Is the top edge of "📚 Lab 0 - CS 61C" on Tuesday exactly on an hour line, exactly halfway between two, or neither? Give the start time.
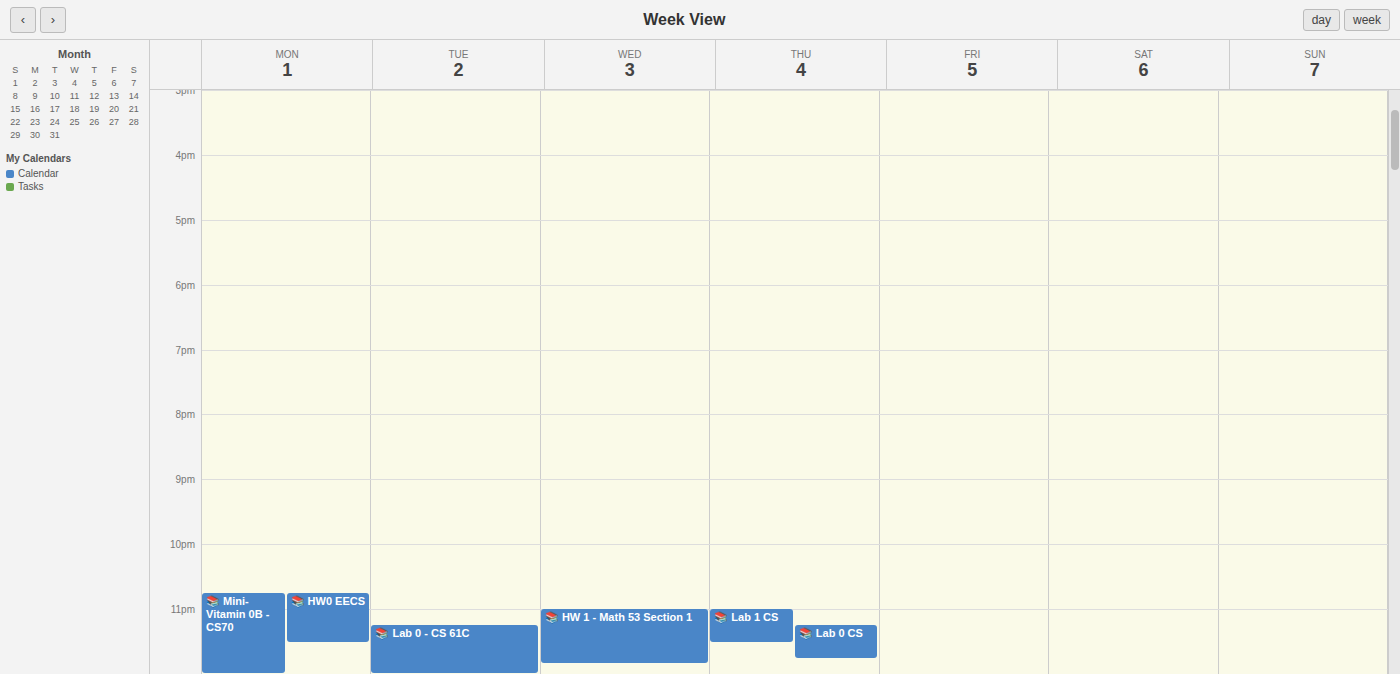
23:15 -- neither: a quarter of the way from the 23:00 line to the 24:00 line.